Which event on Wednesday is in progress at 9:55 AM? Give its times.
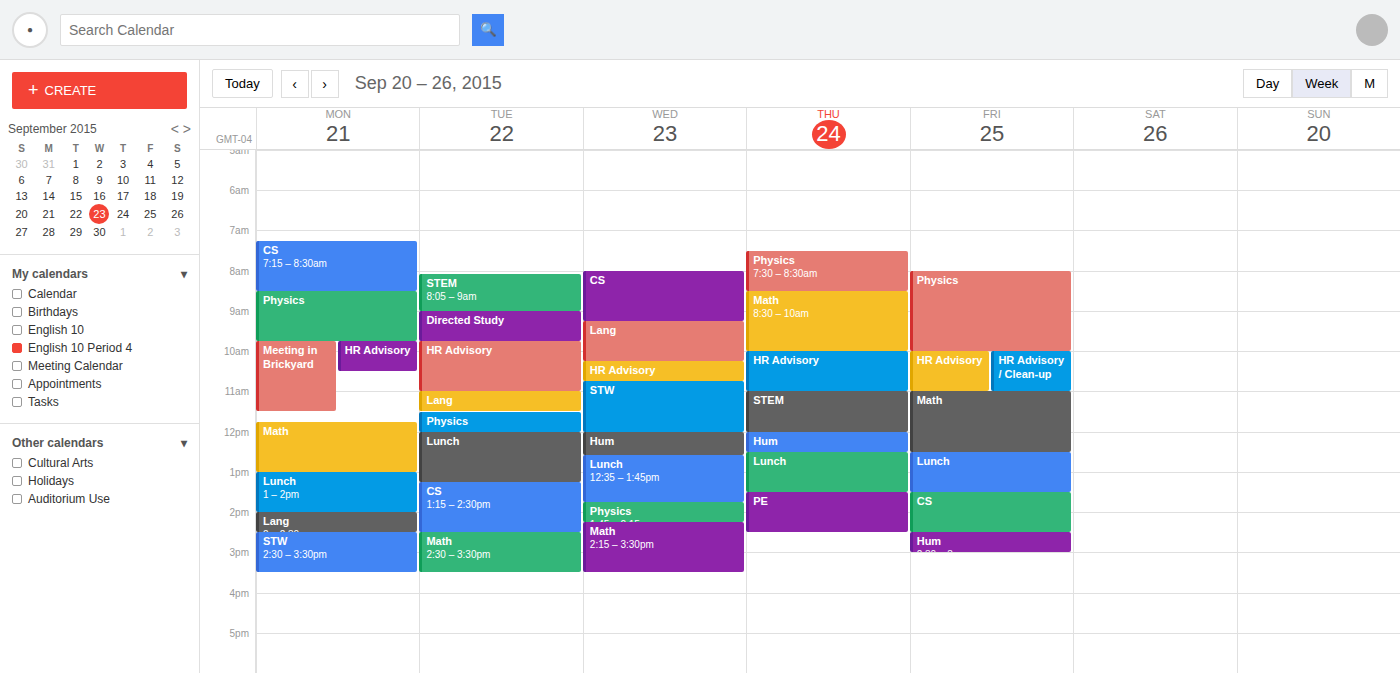
"Lang", 9:15 AM to 10:15 AM